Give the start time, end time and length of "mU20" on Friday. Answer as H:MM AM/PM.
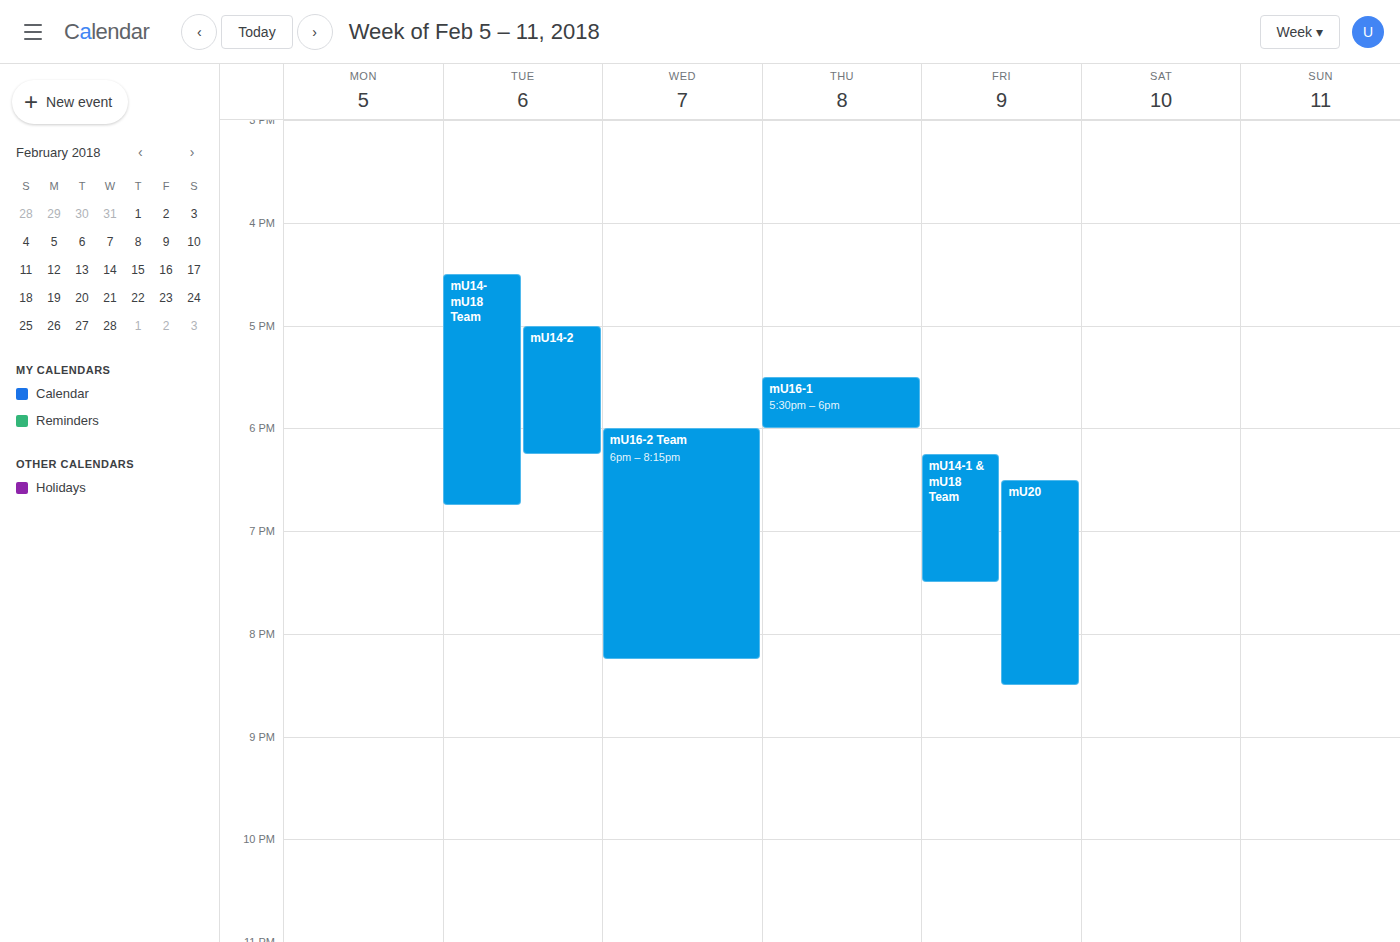
6:30 PM to 8:30 PM, 2 hours